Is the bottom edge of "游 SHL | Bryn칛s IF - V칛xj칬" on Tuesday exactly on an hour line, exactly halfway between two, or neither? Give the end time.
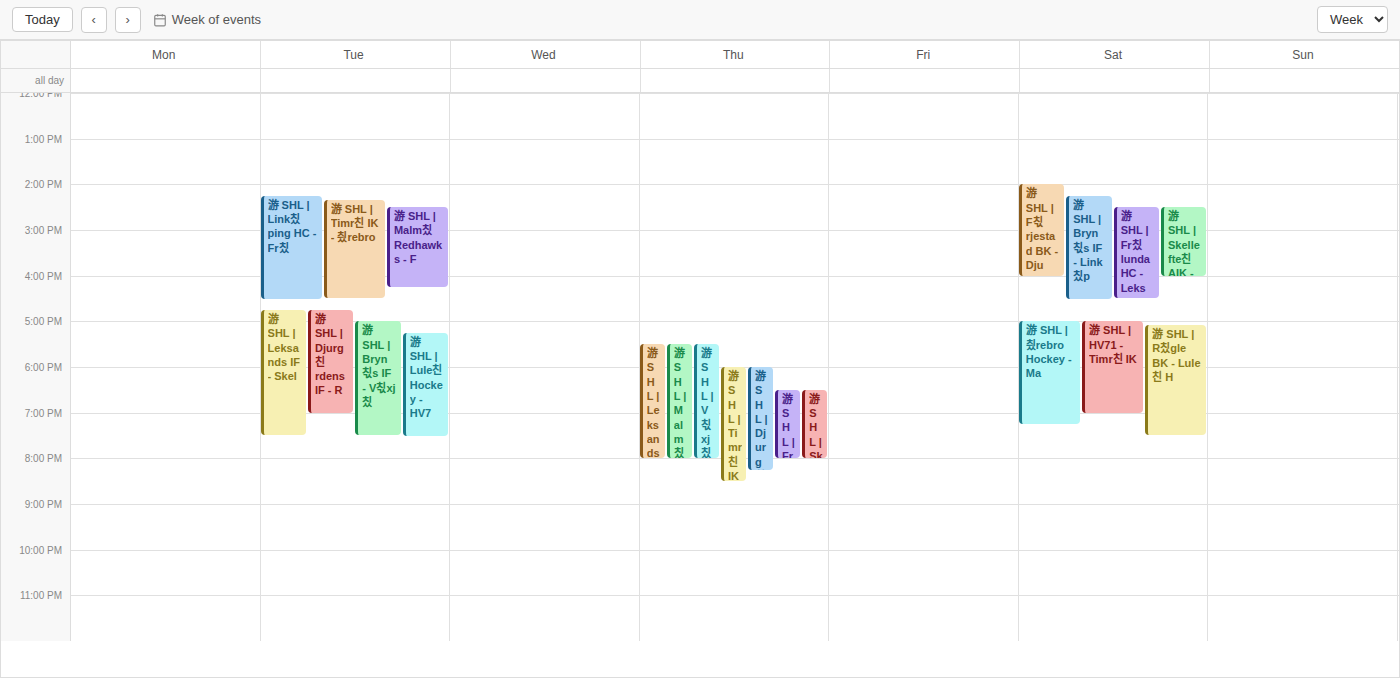
19:30 -- halfway between the 19:00 and 20:00 lines.